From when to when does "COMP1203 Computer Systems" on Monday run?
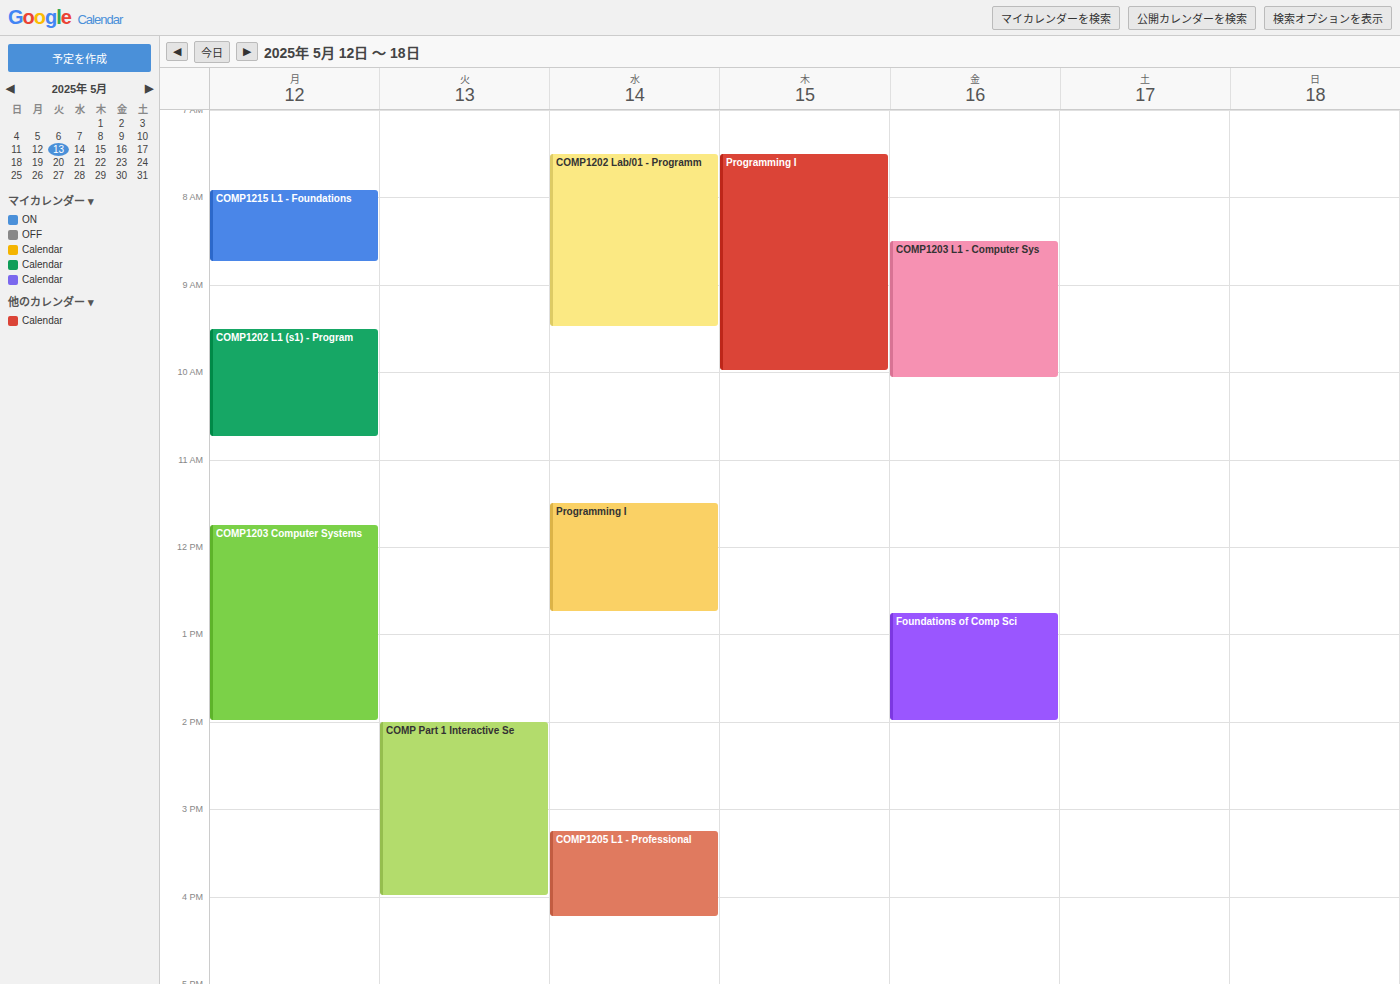
11:45 to 14:00